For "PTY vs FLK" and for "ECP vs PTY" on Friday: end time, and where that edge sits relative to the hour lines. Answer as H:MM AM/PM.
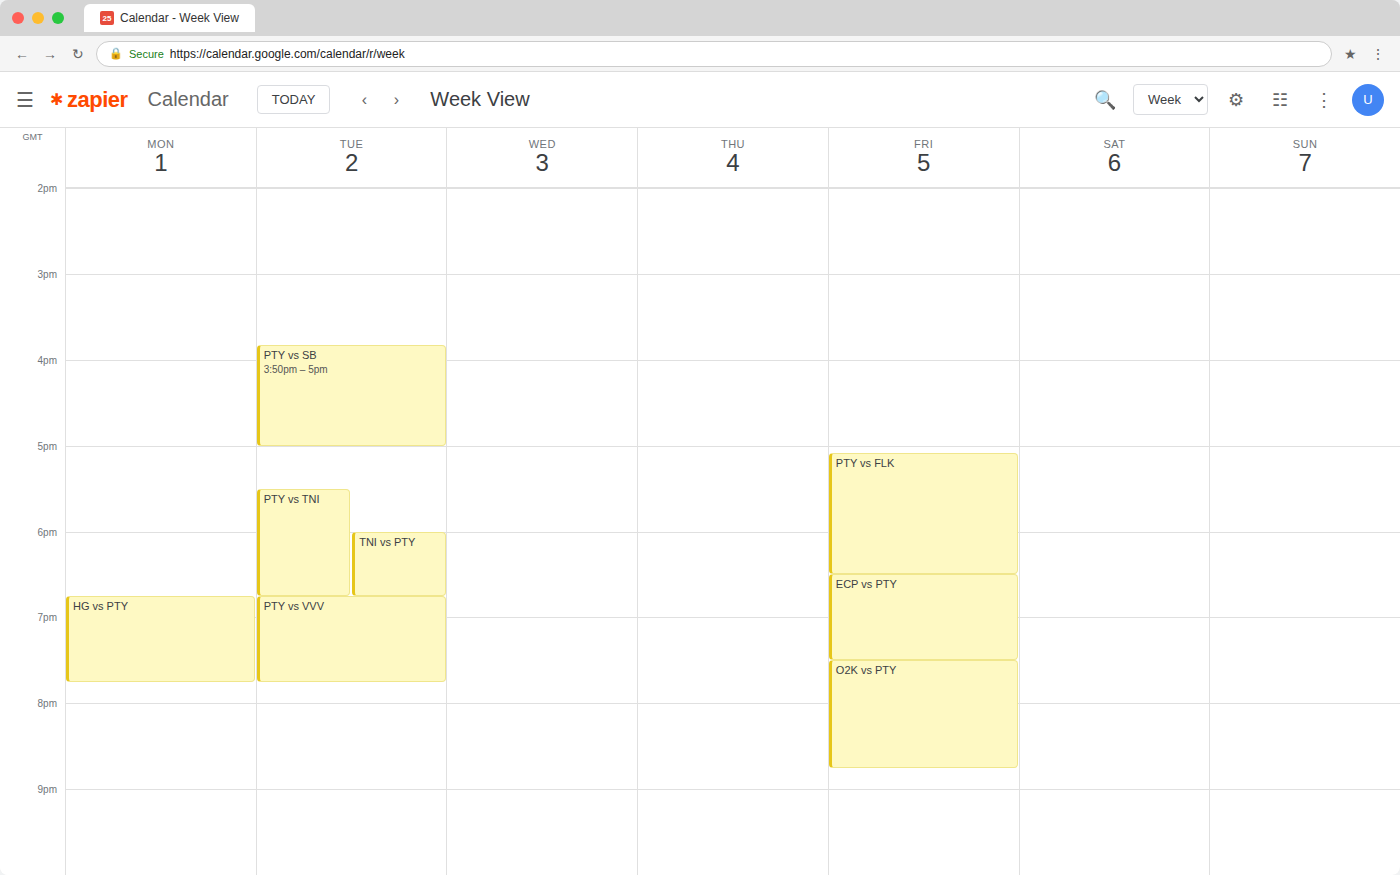
"PTY vs FLK": 6:30 PM, halfway between the 6 PM and 7 PM lines. "ECP vs PTY": 7:30 PM, halfway between the 7 PM and 8 PM lines.